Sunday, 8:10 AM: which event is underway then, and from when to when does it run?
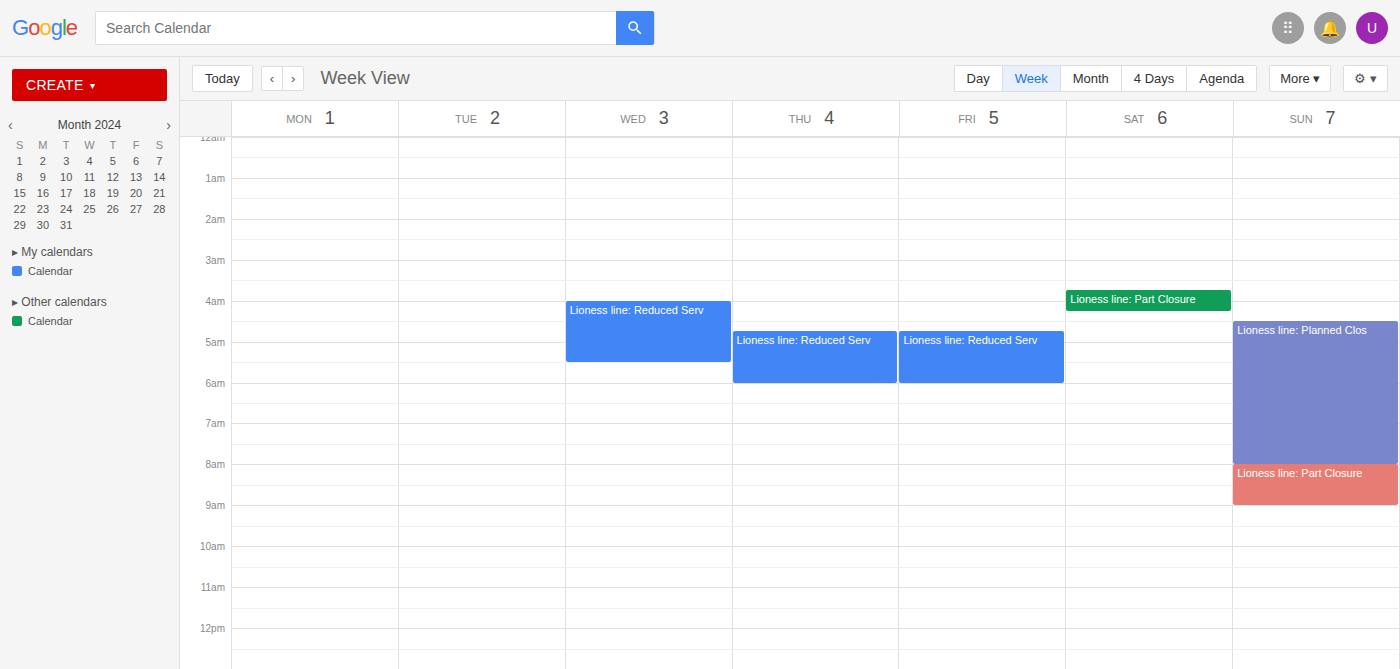
"Lioness line: Part Closure", 8:00 AM to 9:00 AM